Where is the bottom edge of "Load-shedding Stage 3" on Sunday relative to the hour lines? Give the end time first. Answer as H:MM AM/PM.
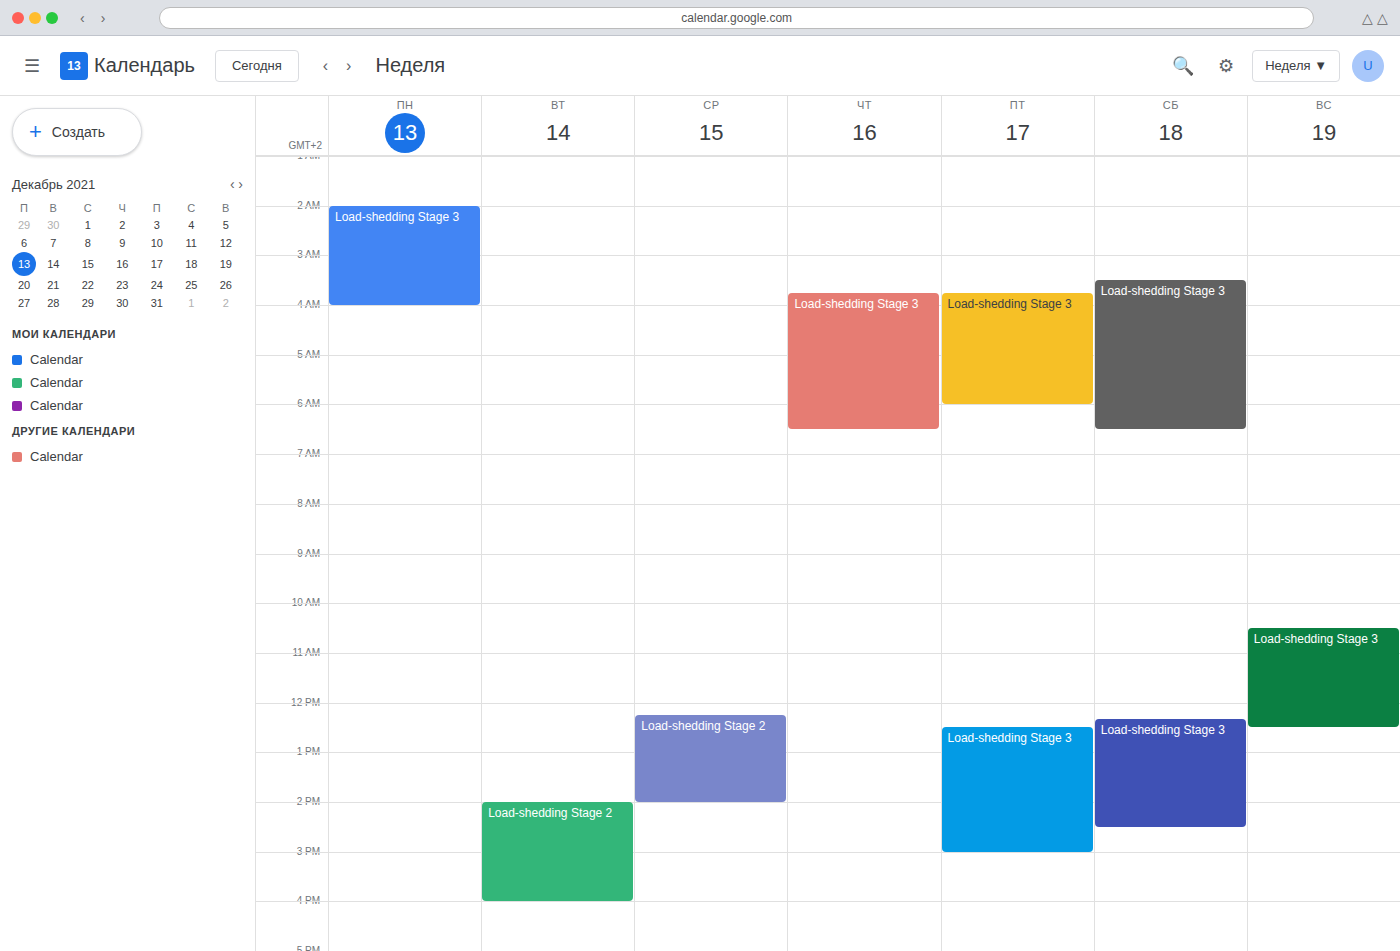
12:30 PM -- halfway between the 12 PM and 1 PM lines.